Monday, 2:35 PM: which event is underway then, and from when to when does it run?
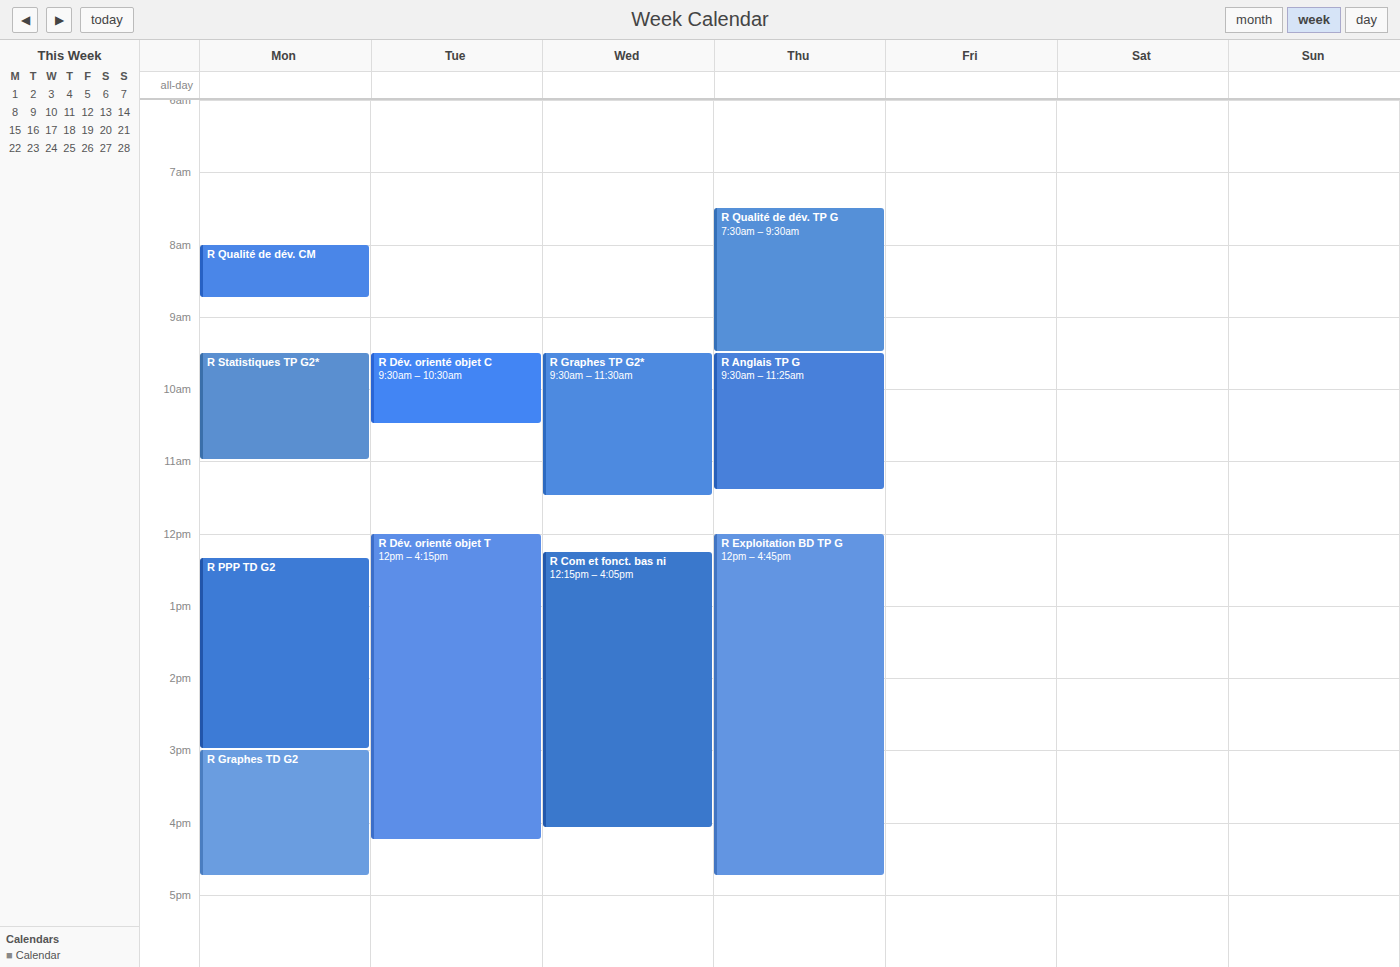
"R PPP TD G2", 12:20 PM to 3:00 PM